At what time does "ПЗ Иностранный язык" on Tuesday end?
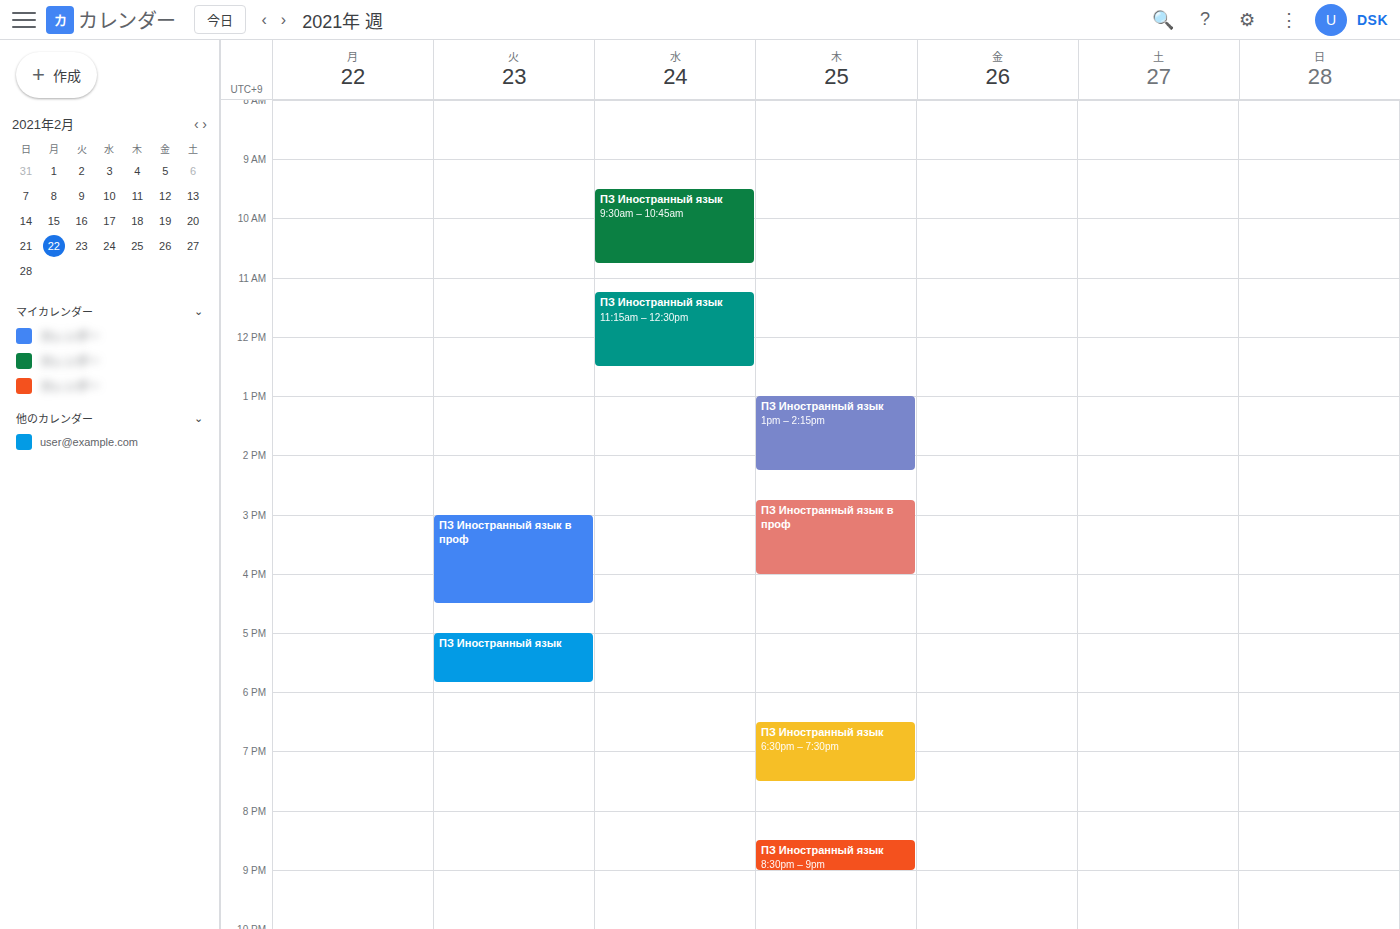
5:50 PM